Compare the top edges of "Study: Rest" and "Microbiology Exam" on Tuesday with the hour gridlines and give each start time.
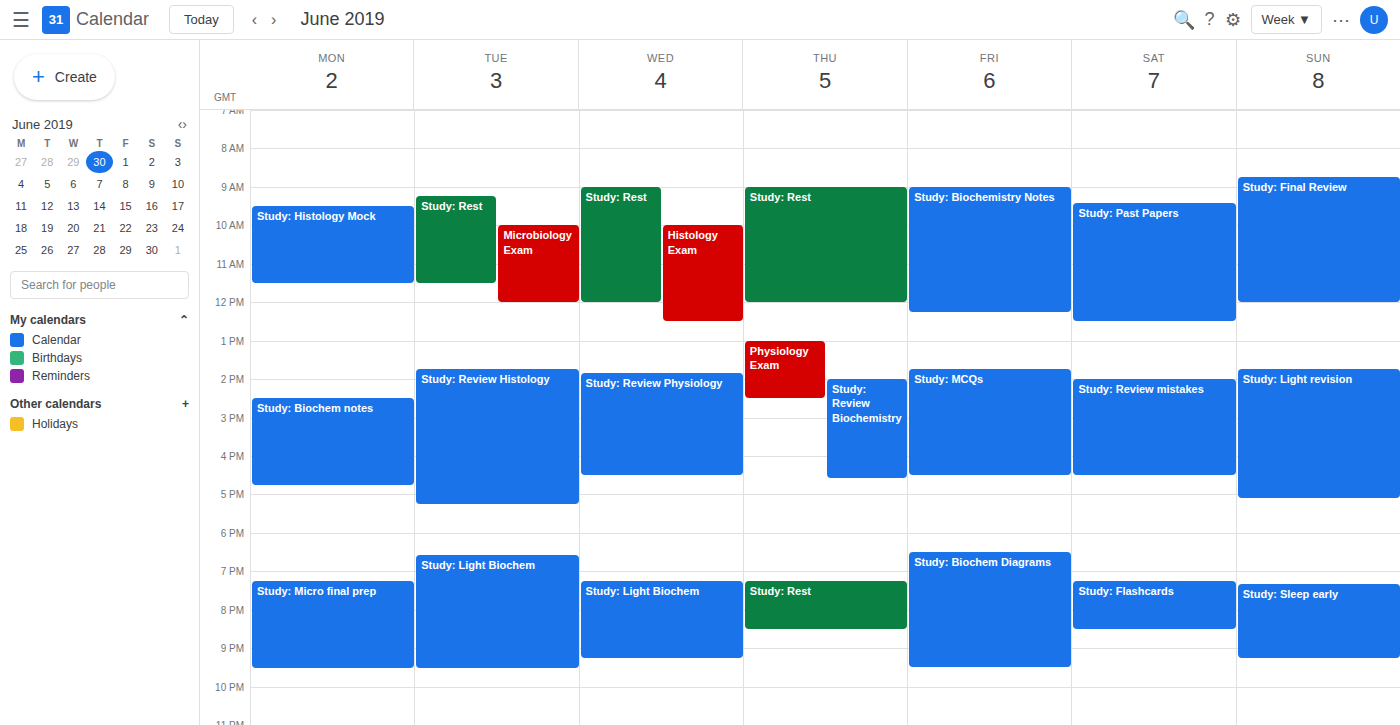
"Study: Rest": 9:15 AM, neither: a quarter of the way from the 9 AM line to the 10 AM line. "Microbiology Exam": 10:00 AM, exactly on the 10 AM line.